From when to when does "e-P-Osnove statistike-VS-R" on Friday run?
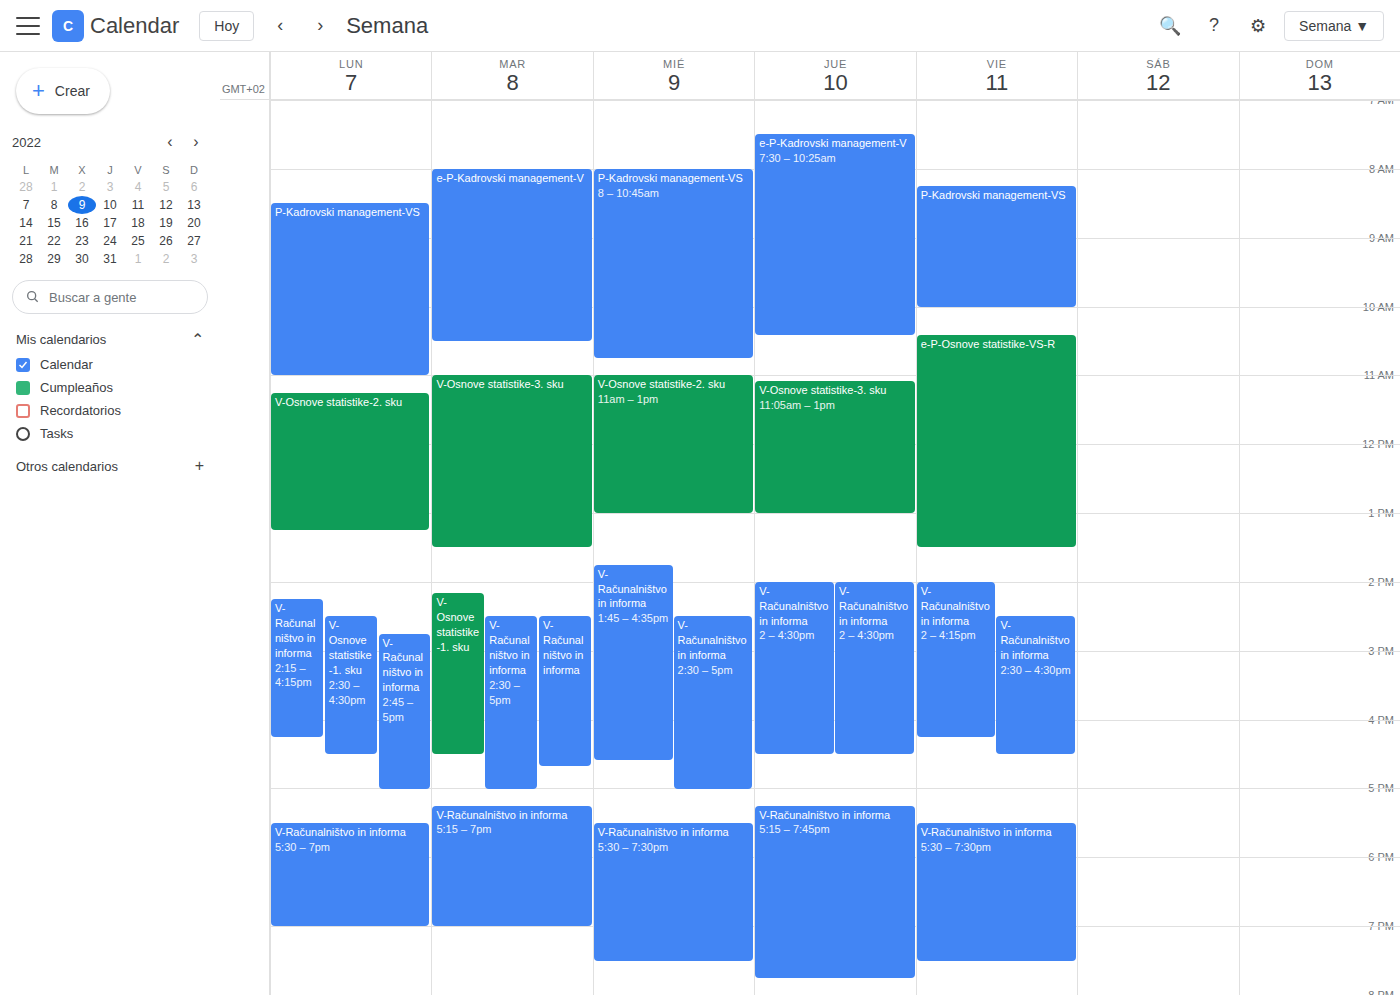
10:25 AM to 1:30 PM